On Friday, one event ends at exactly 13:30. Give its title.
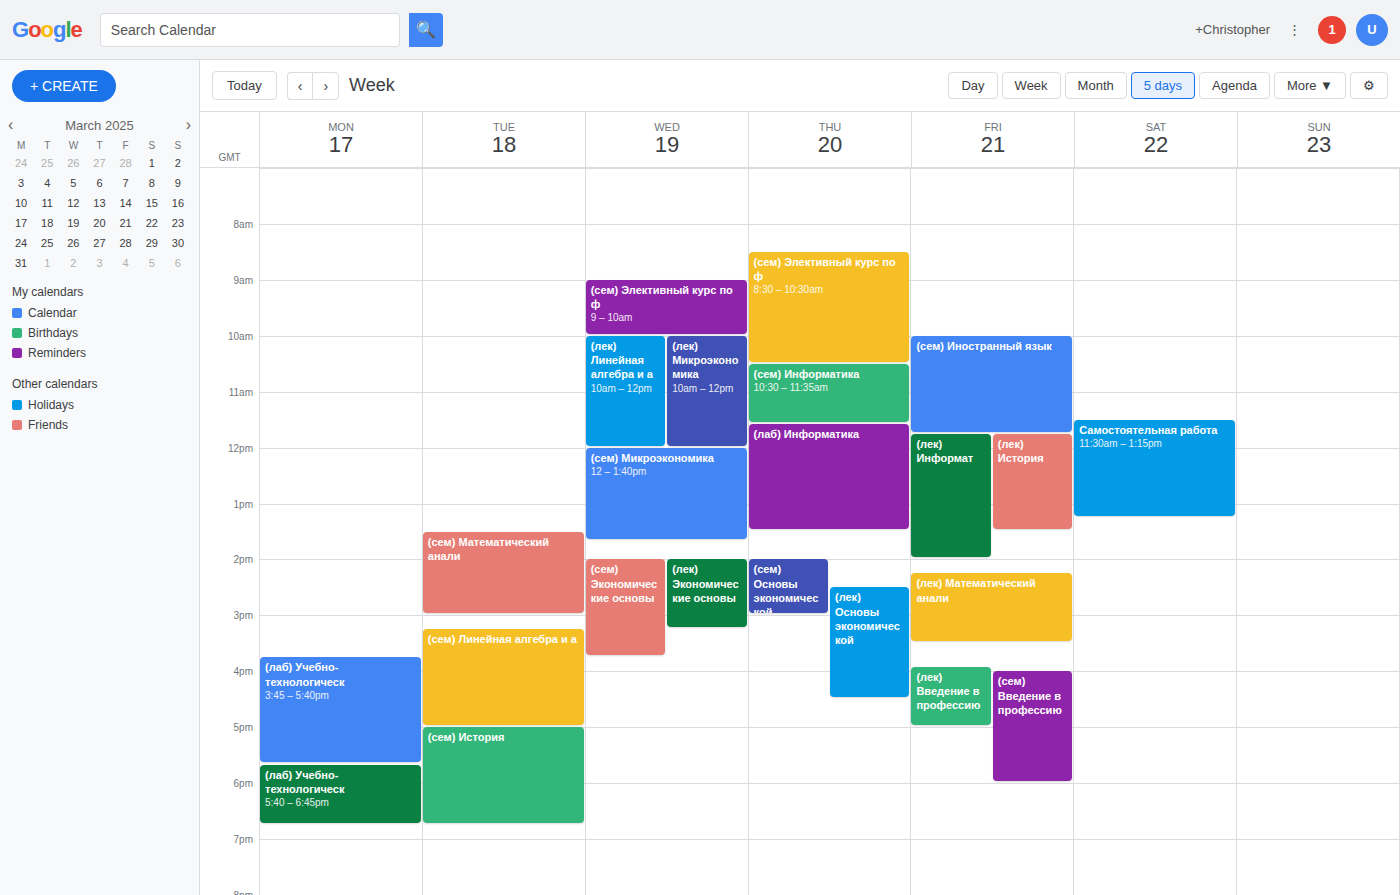
"(лек) История"